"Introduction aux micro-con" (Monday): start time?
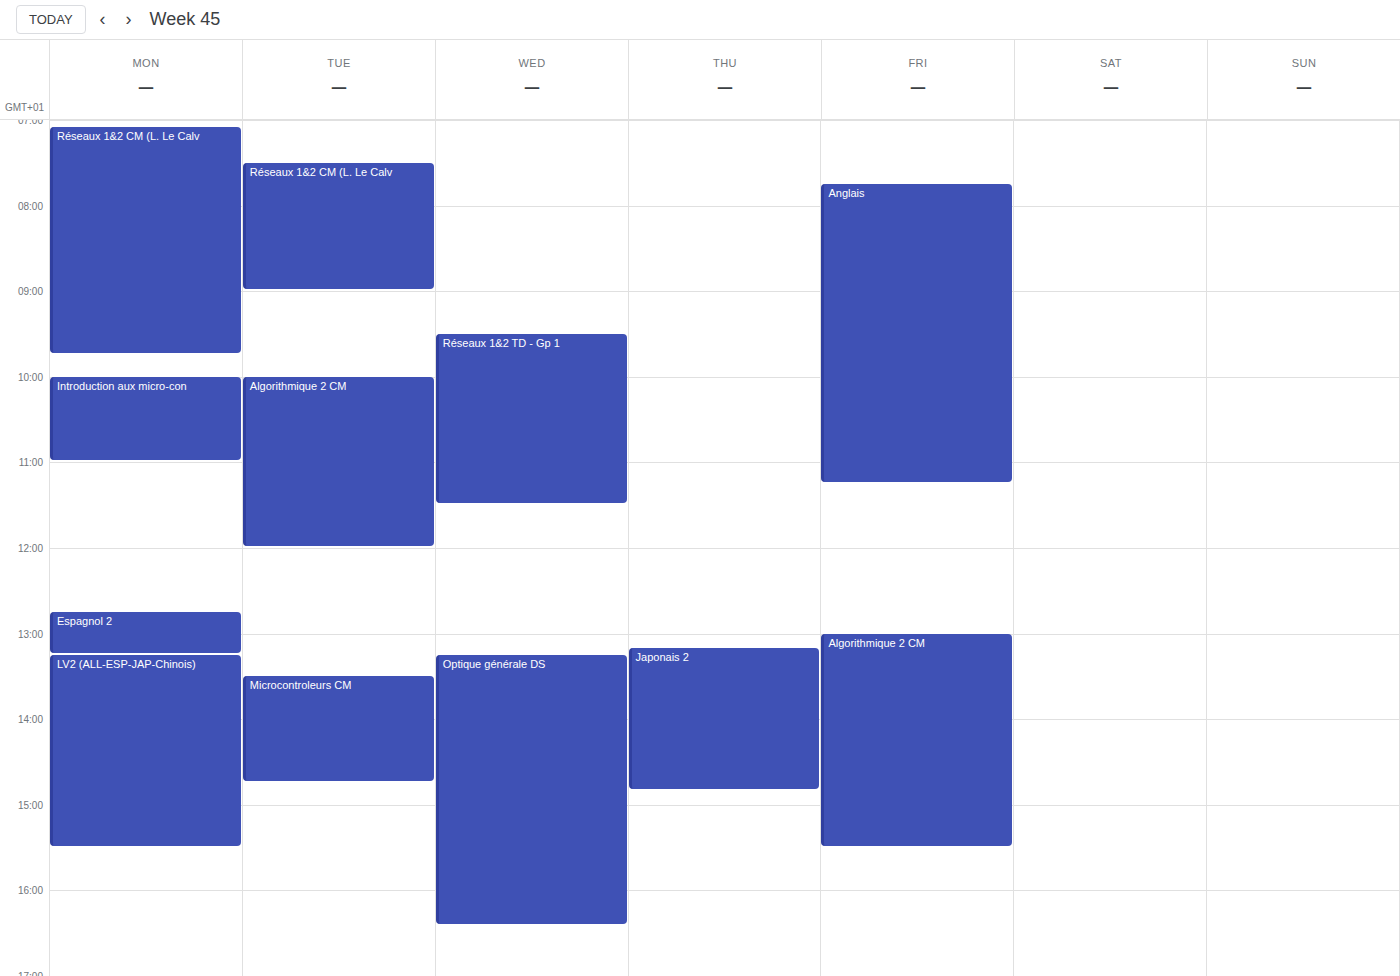
10:00 AM